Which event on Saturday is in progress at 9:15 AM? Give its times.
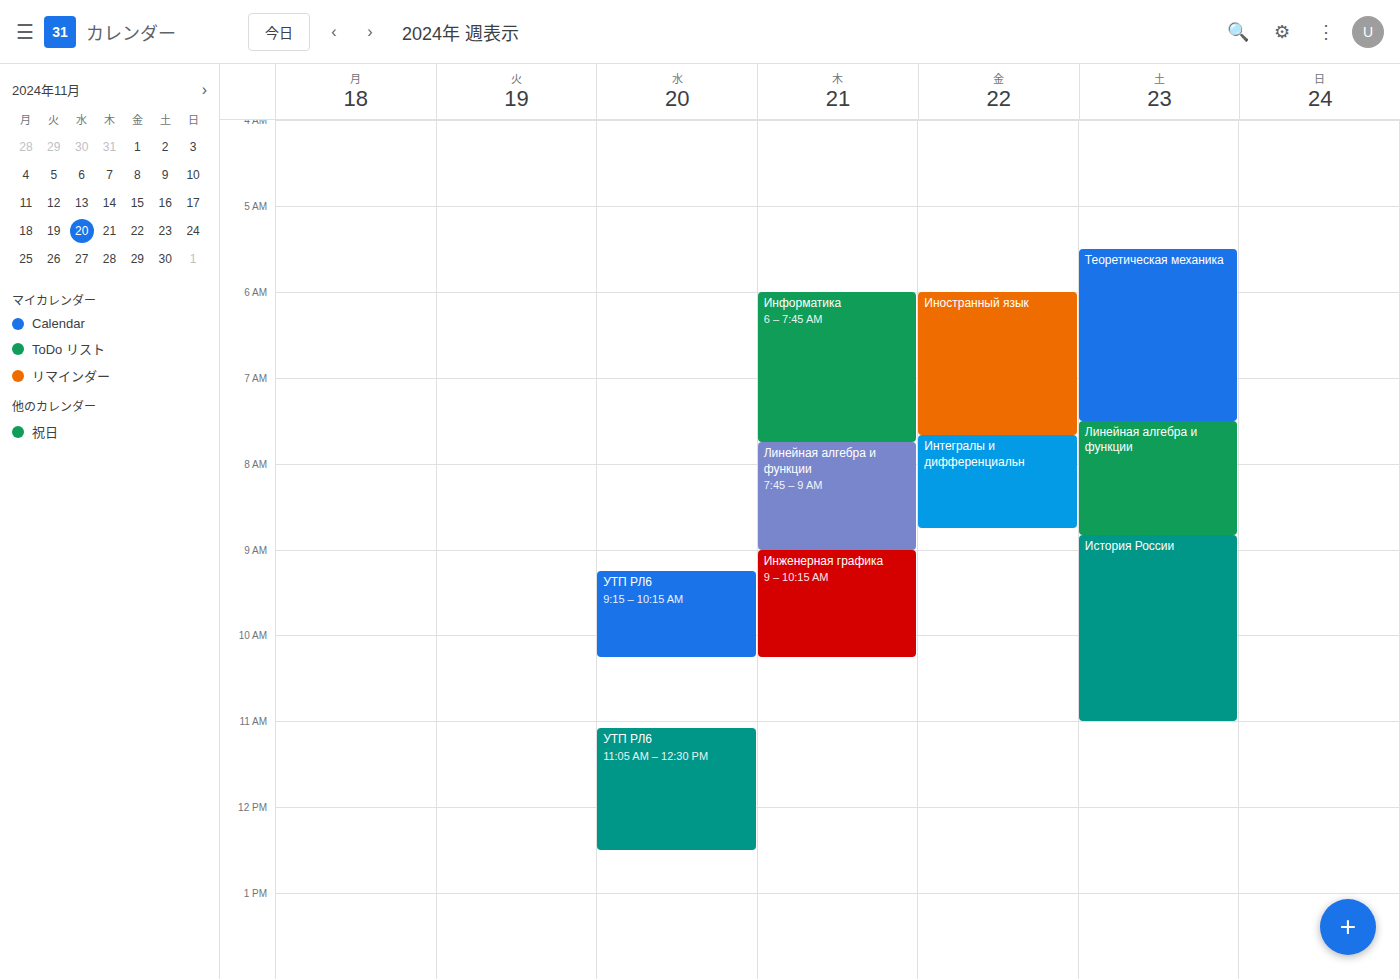
"История России", 8:50 AM to 11:00 AM